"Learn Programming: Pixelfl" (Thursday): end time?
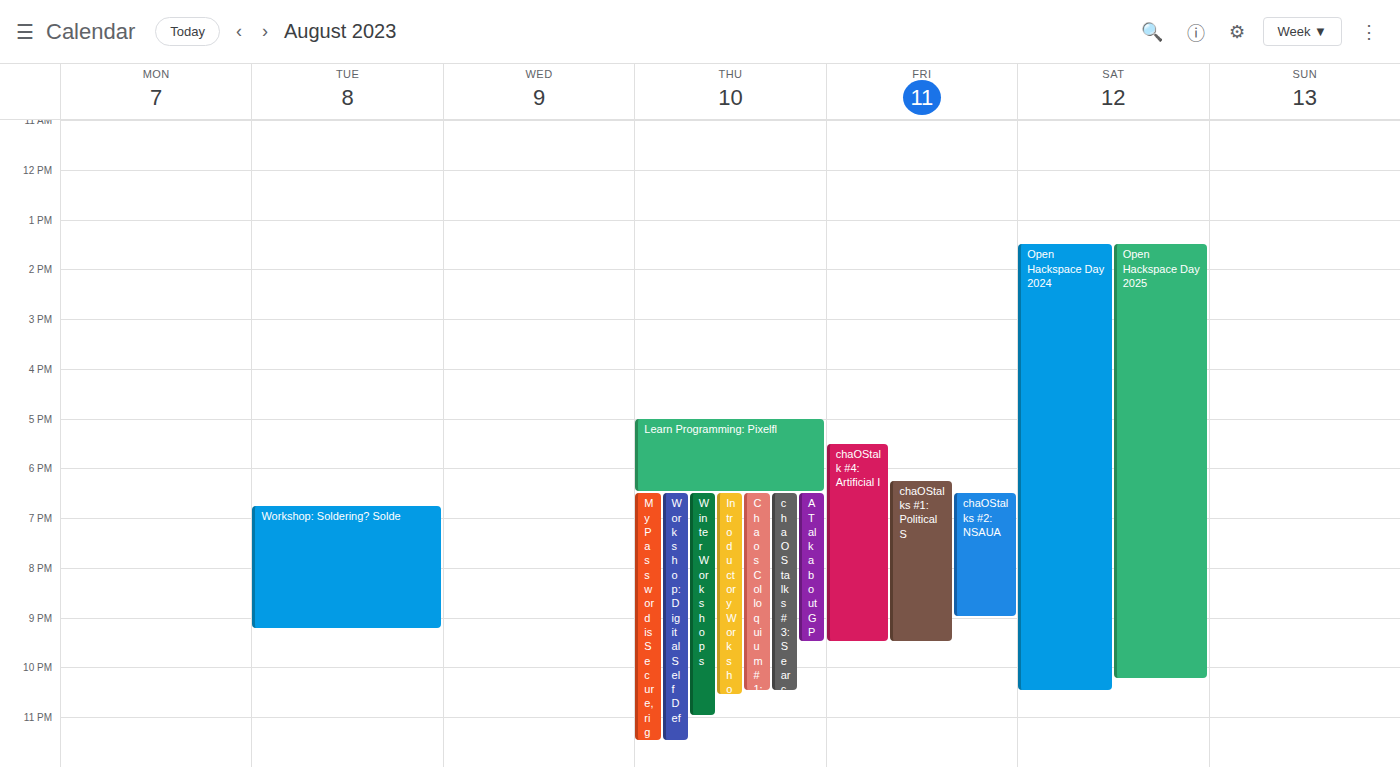
6:30 PM